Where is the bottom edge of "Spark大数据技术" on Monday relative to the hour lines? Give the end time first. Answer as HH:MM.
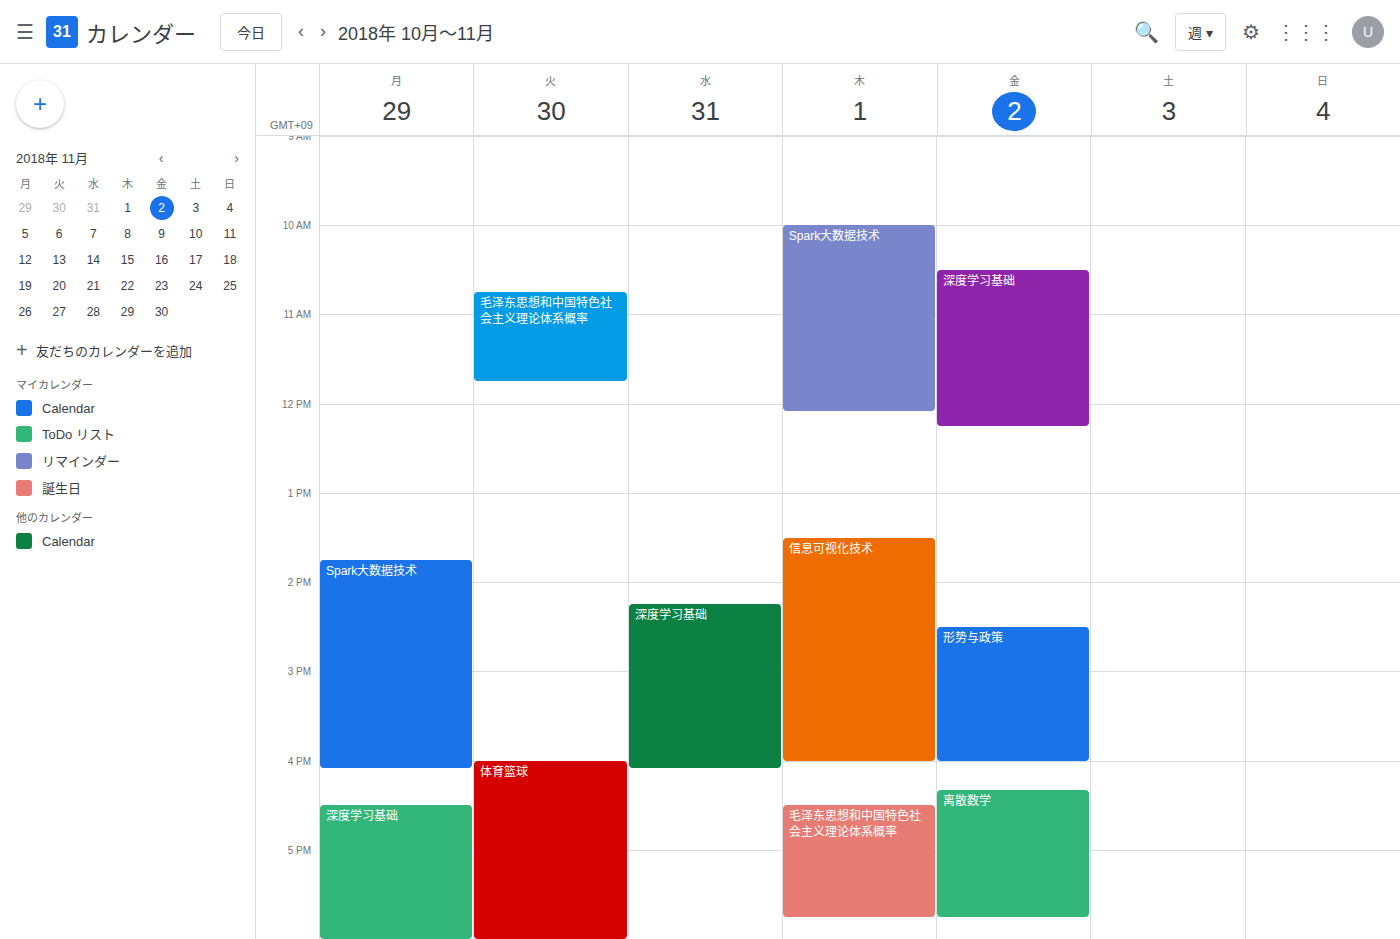
16:05 -- neither: 5 minutes below the 16:00 line and 55 minutes above the 17:00 line.